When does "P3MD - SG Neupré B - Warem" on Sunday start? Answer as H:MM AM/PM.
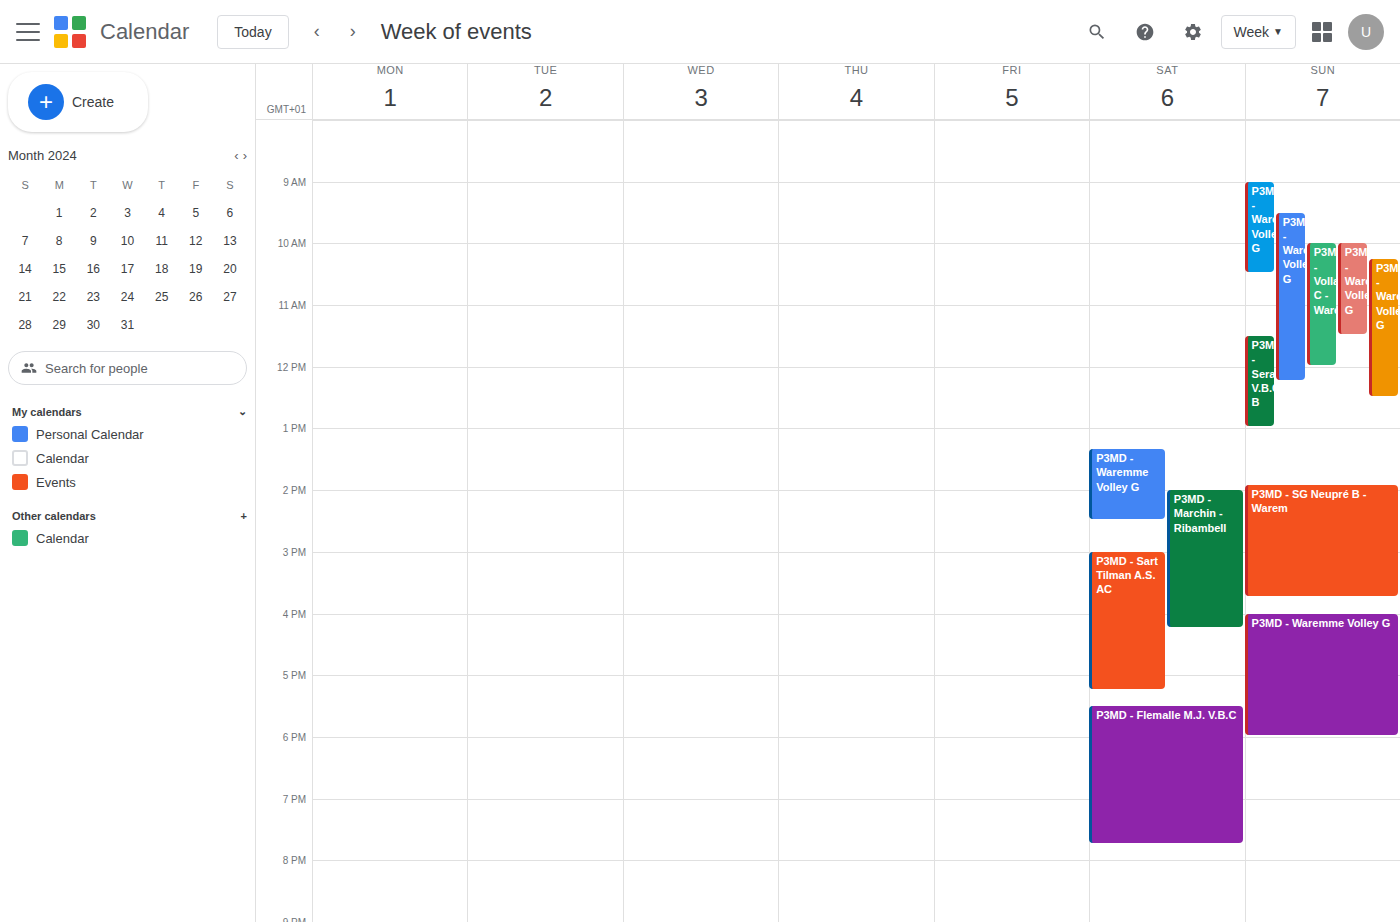
1:55 PM